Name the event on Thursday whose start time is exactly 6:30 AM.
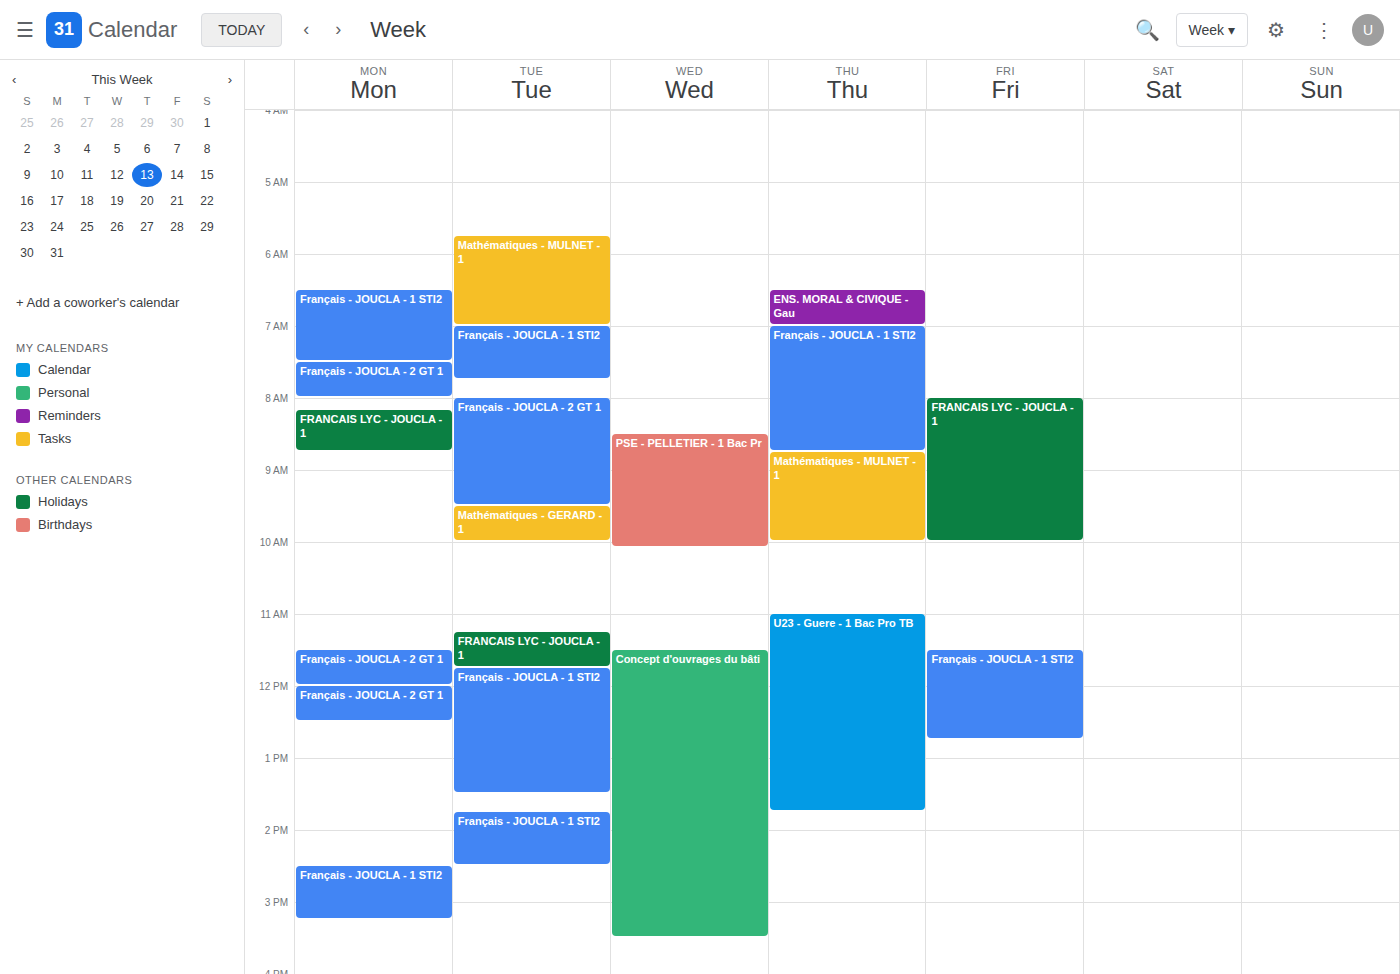
"ENS. MORAL & CIVIQUE - Gau"